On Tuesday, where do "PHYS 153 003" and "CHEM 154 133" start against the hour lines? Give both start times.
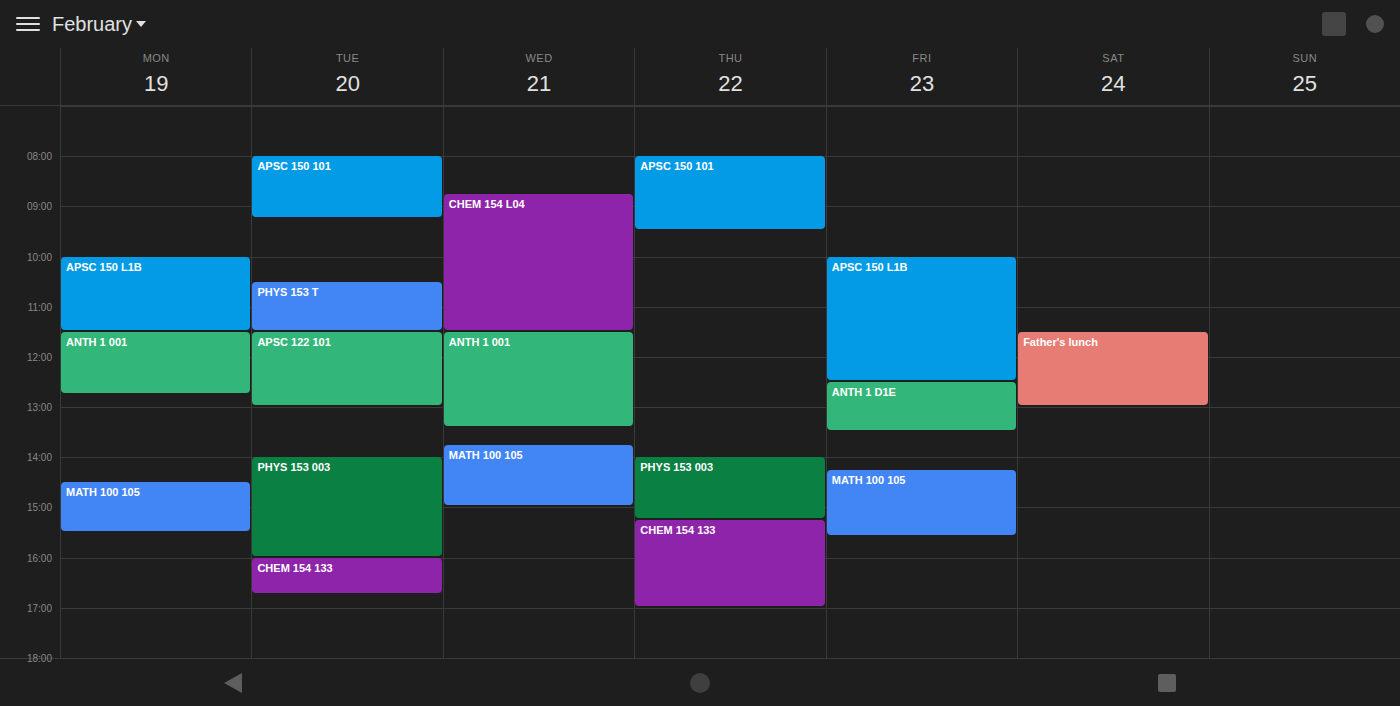
"PHYS 153 003": 2:00 PM, exactly on the 2 PM line. "CHEM 154 133": 4:00 PM, exactly on the 4 PM line.